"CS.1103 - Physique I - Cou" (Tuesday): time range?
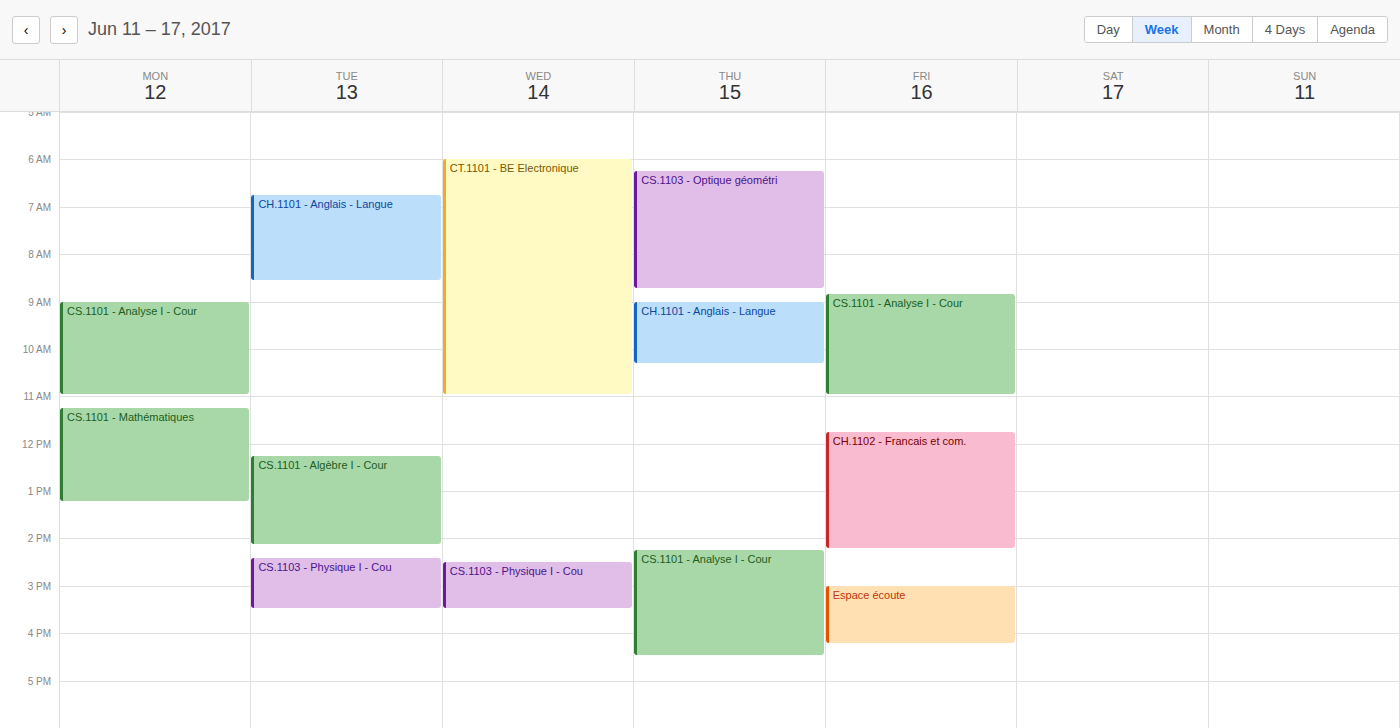
2:25 PM to 3:30 PM